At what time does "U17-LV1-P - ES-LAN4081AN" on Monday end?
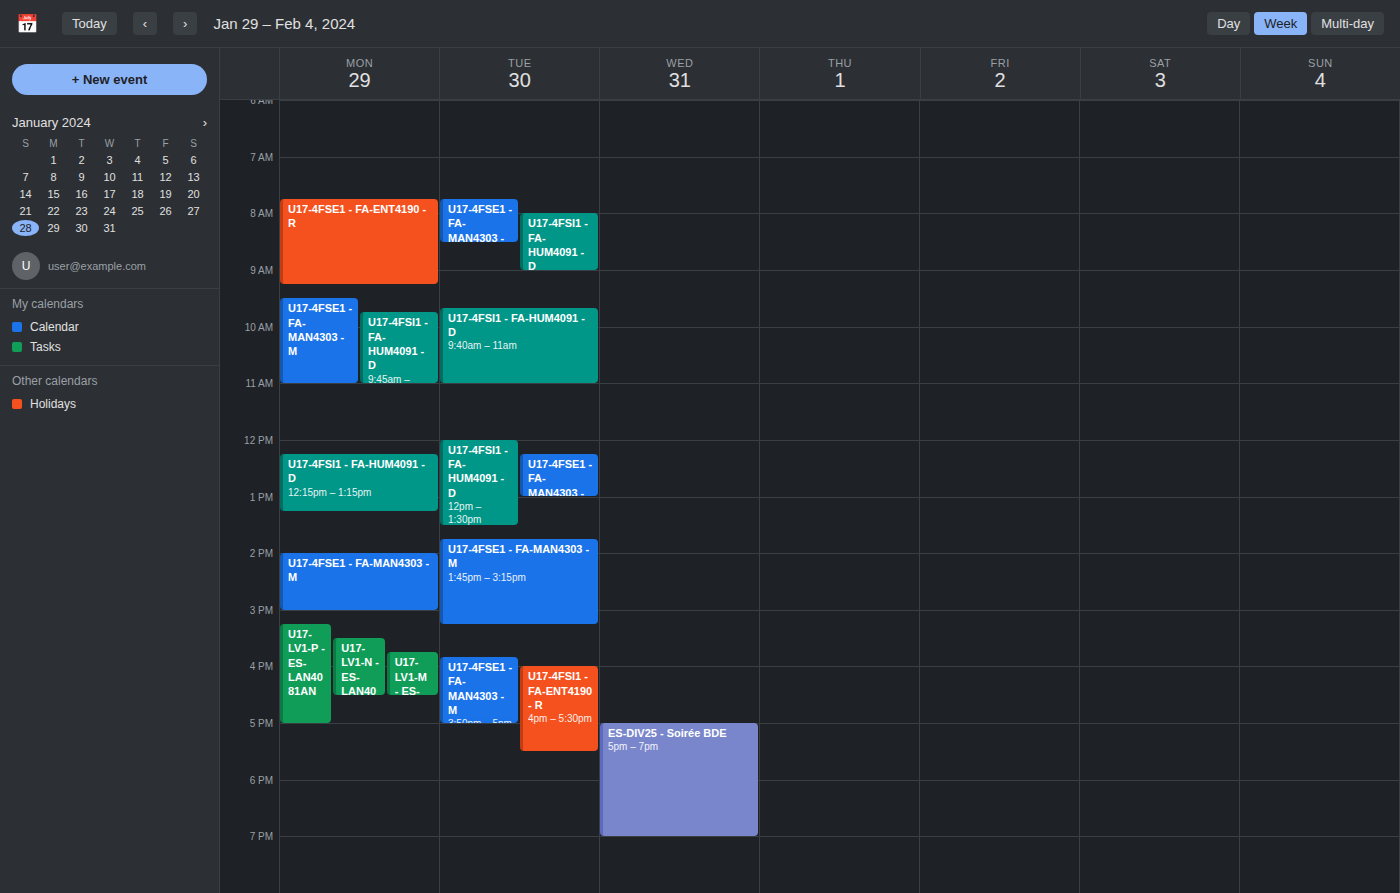
17:00